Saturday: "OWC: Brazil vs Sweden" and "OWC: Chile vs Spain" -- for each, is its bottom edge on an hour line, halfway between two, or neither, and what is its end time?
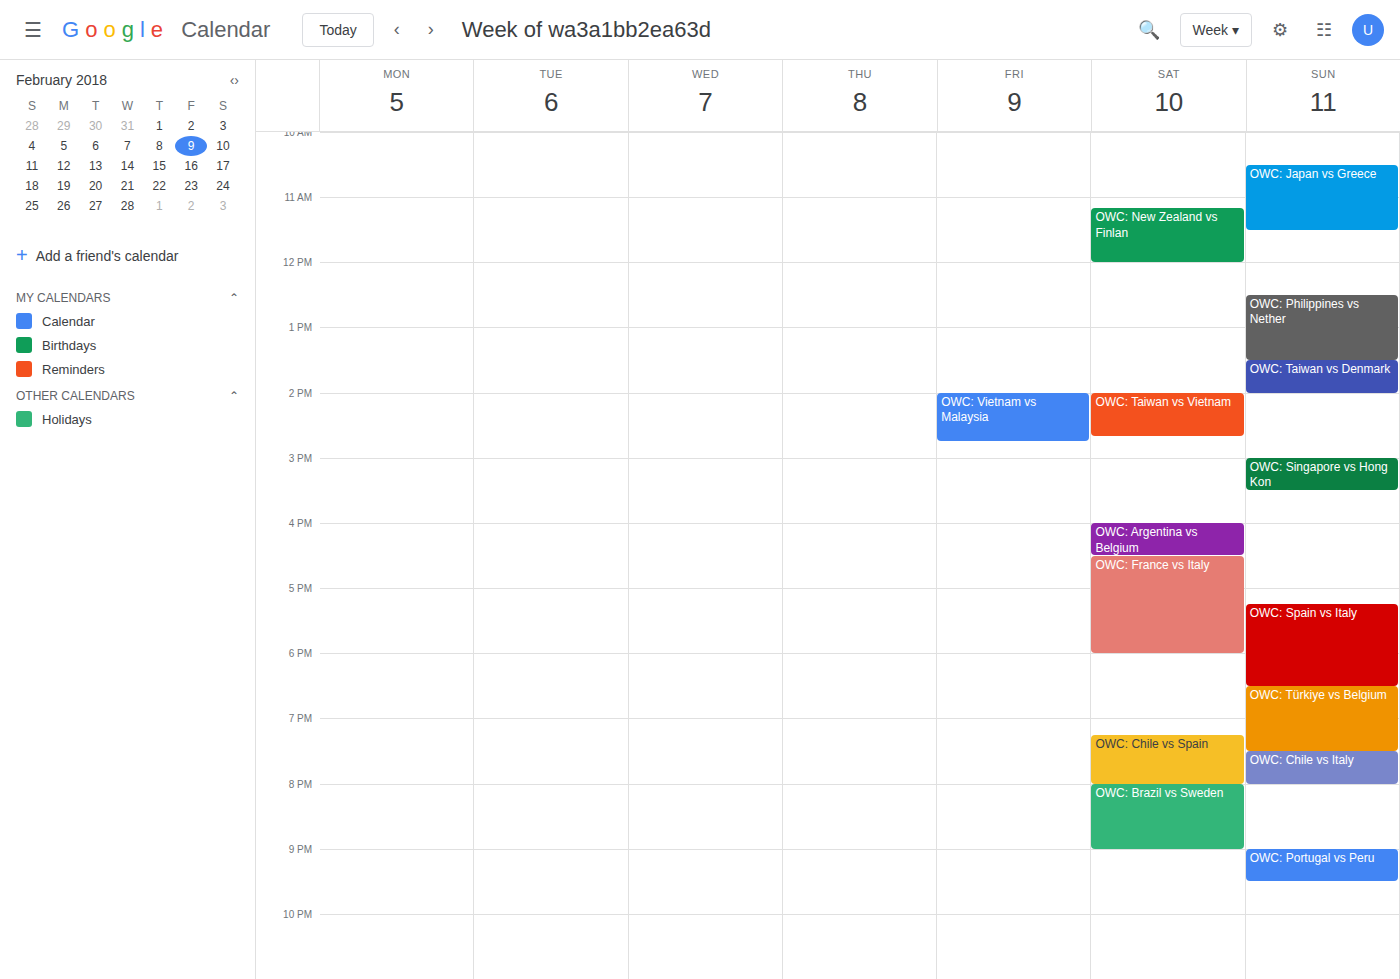
"OWC: Brazil vs Sweden": 9:00 PM, exactly on the 9 PM line. "OWC: Chile vs Spain": 8:00 PM, exactly on the 8 PM line.